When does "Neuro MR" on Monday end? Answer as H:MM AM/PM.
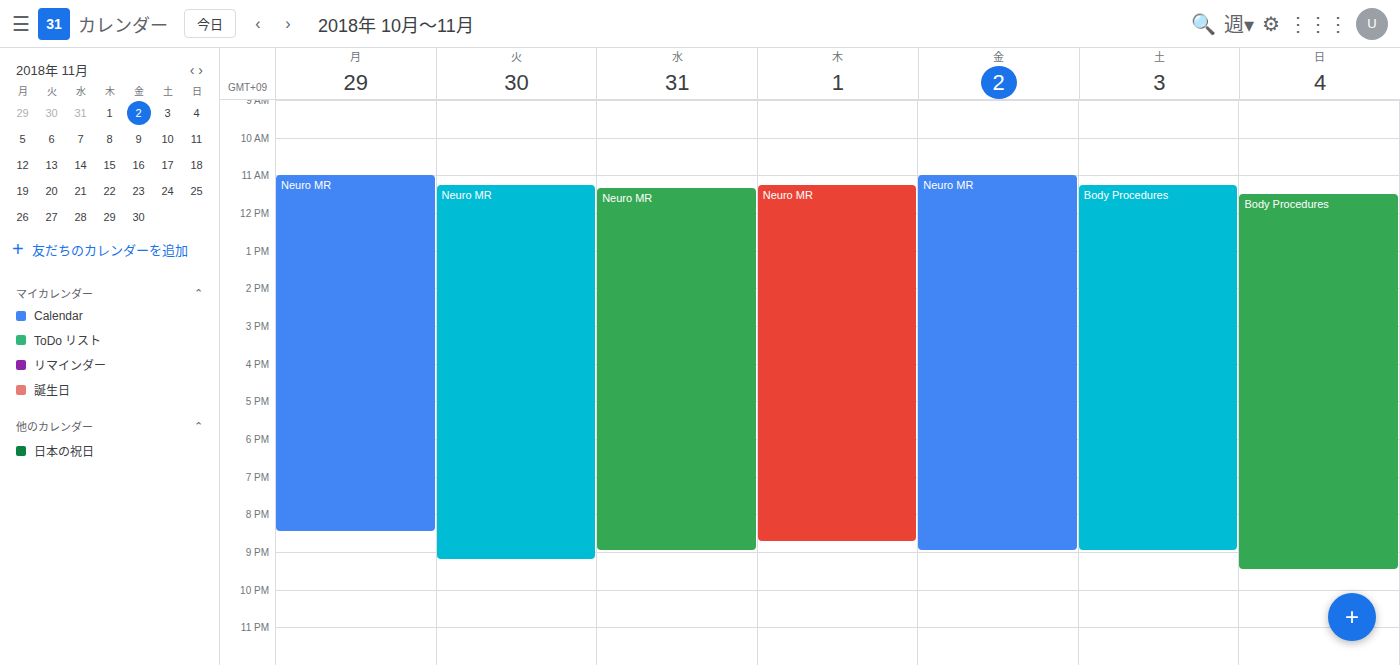
8:30 PM